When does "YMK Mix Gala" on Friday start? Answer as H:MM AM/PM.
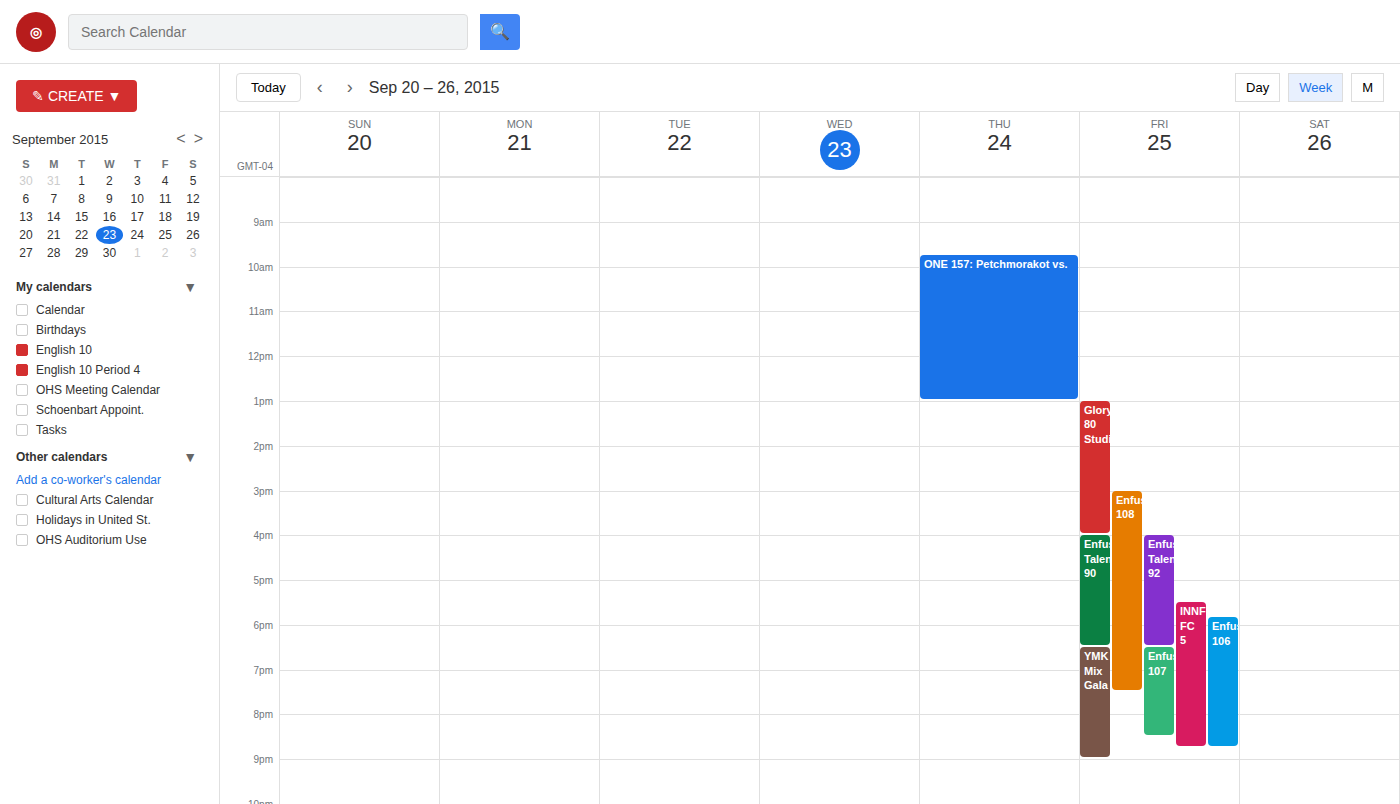
6:30 PM